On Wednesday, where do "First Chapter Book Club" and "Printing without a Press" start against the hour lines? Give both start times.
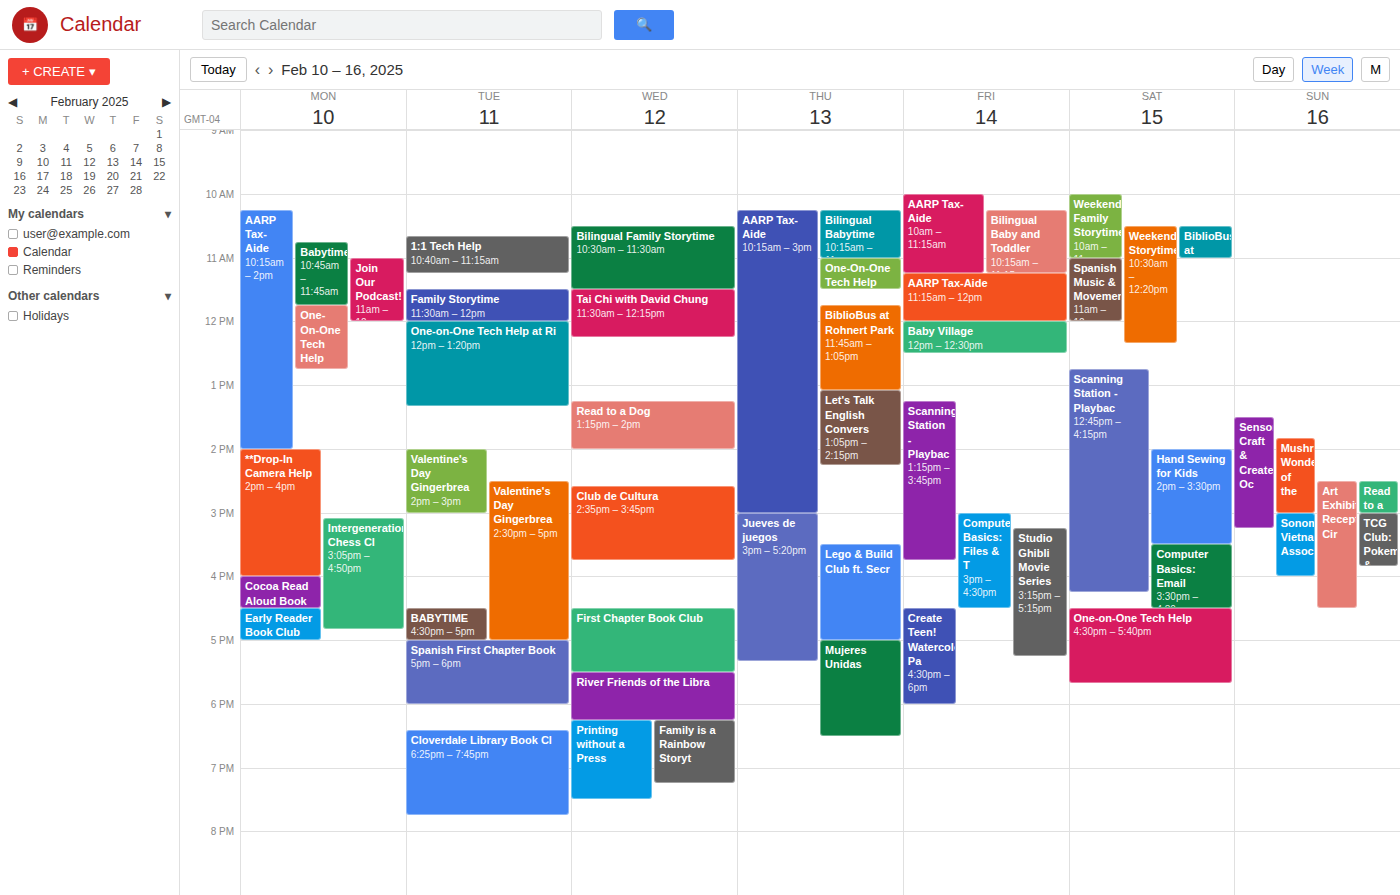
"First Chapter Book Club": 4:30 PM, halfway between the 4 PM and 5 PM lines. "Printing without a Press": 6:15 PM, neither: a quarter of the way from the 6 PM line to the 7 PM line.